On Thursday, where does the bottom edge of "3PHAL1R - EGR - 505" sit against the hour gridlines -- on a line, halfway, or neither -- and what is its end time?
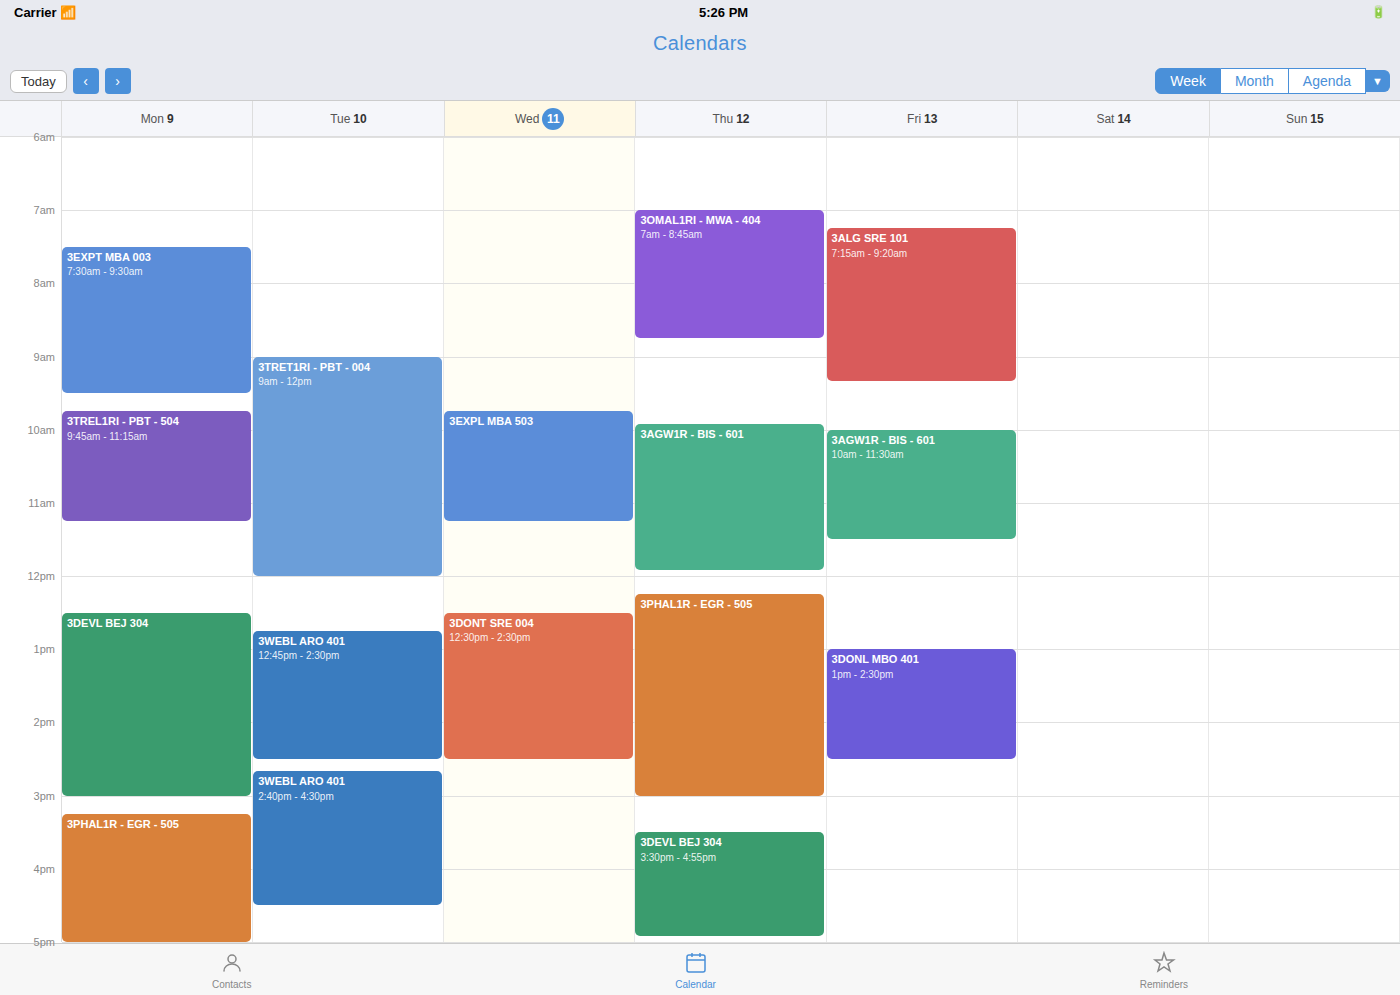
3:00 PM -- exactly on the 3 PM line.